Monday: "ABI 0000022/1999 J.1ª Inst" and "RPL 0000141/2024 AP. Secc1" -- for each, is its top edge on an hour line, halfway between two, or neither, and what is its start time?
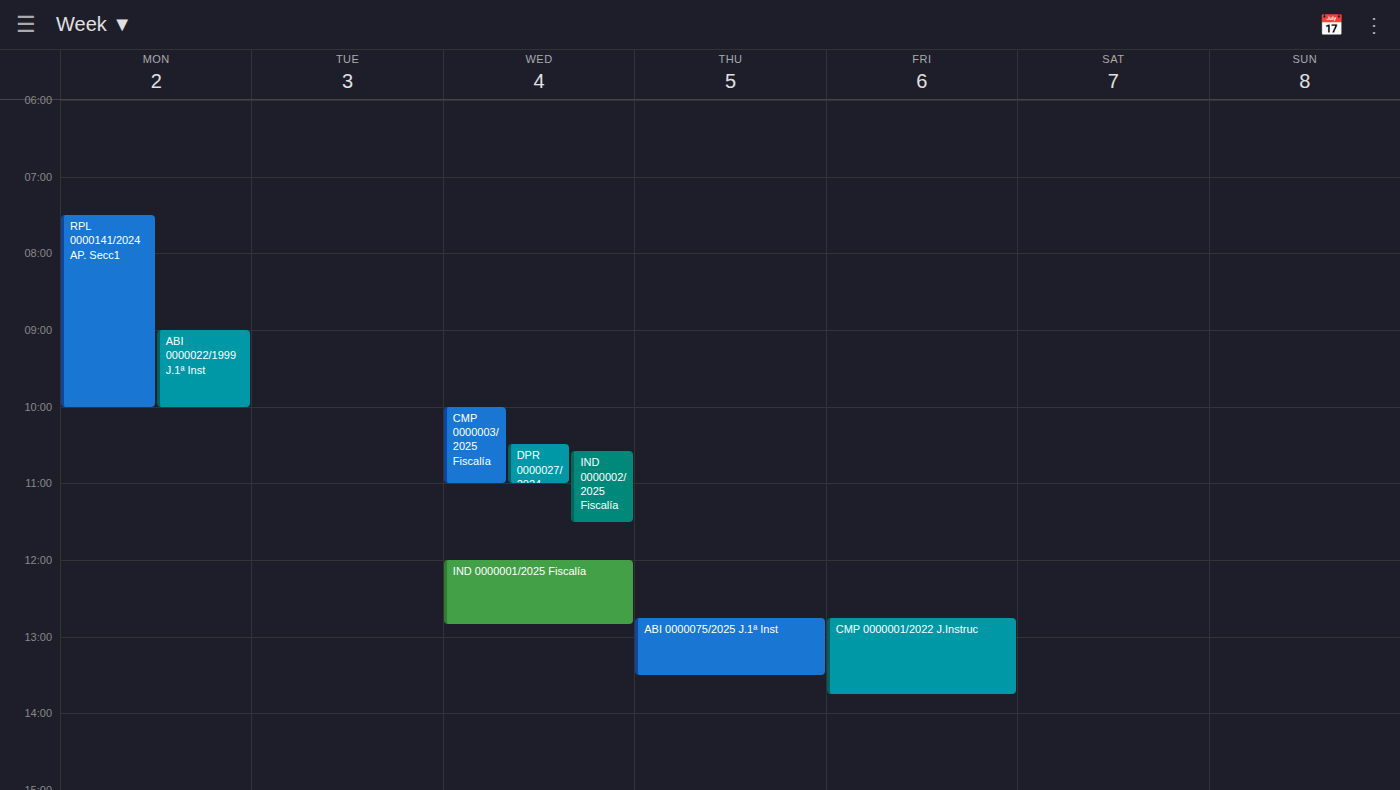
"ABI 0000022/1999 J.1ª Inst": 9:00 AM, exactly on the 9 AM line. "RPL 0000141/2024 AP. Secc1": 7:30 AM, halfway between the 7 AM and 8 AM lines.